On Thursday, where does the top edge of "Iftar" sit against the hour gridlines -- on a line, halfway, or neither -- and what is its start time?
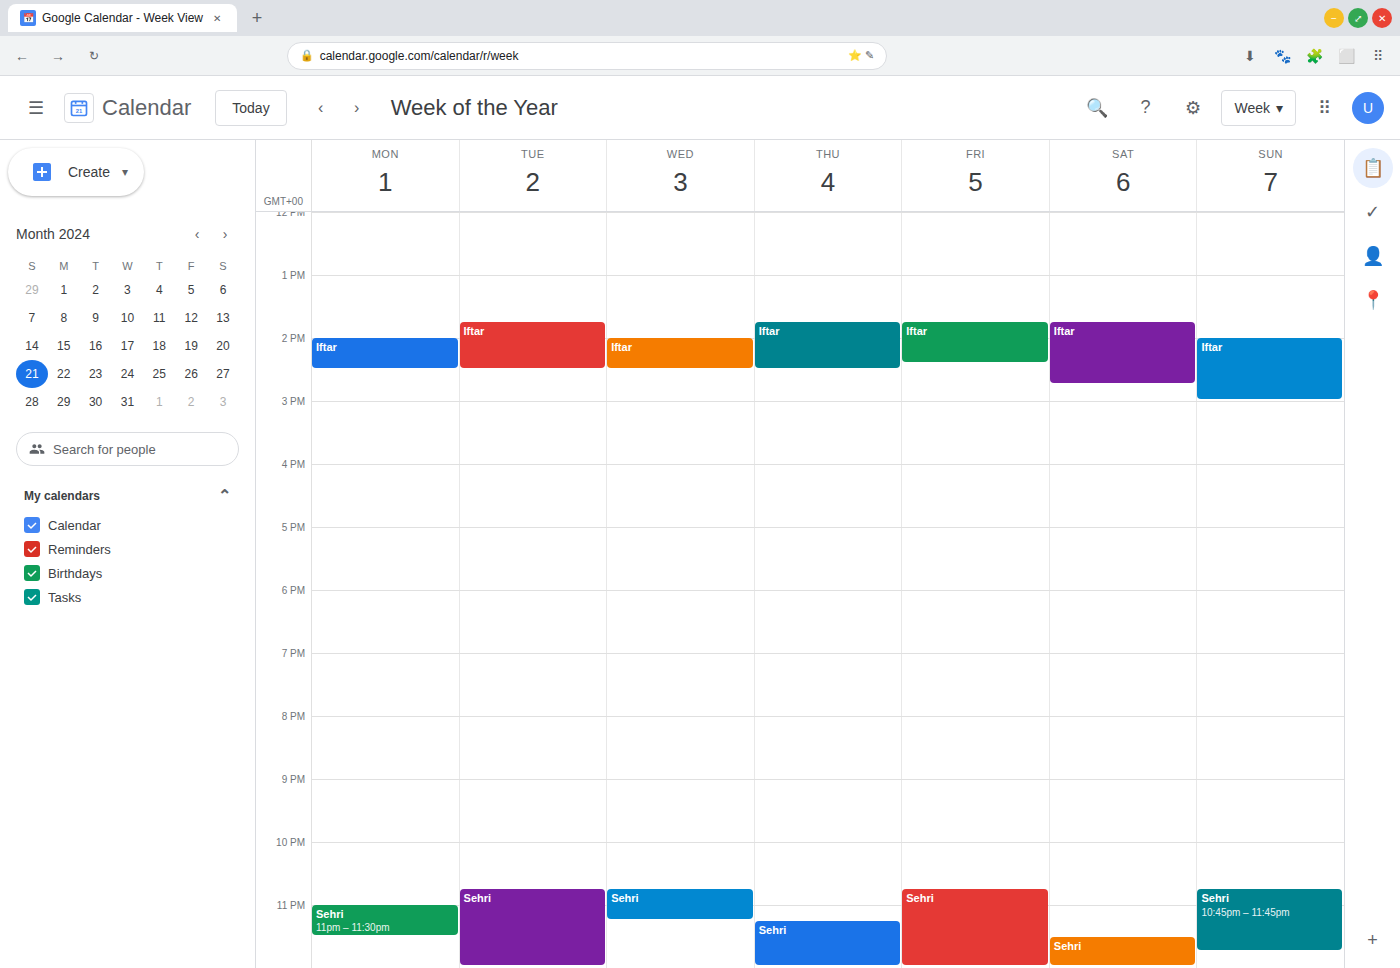
1:45 PM -- neither: three quarters of the way from the 1 PM line to the 2 PM line.